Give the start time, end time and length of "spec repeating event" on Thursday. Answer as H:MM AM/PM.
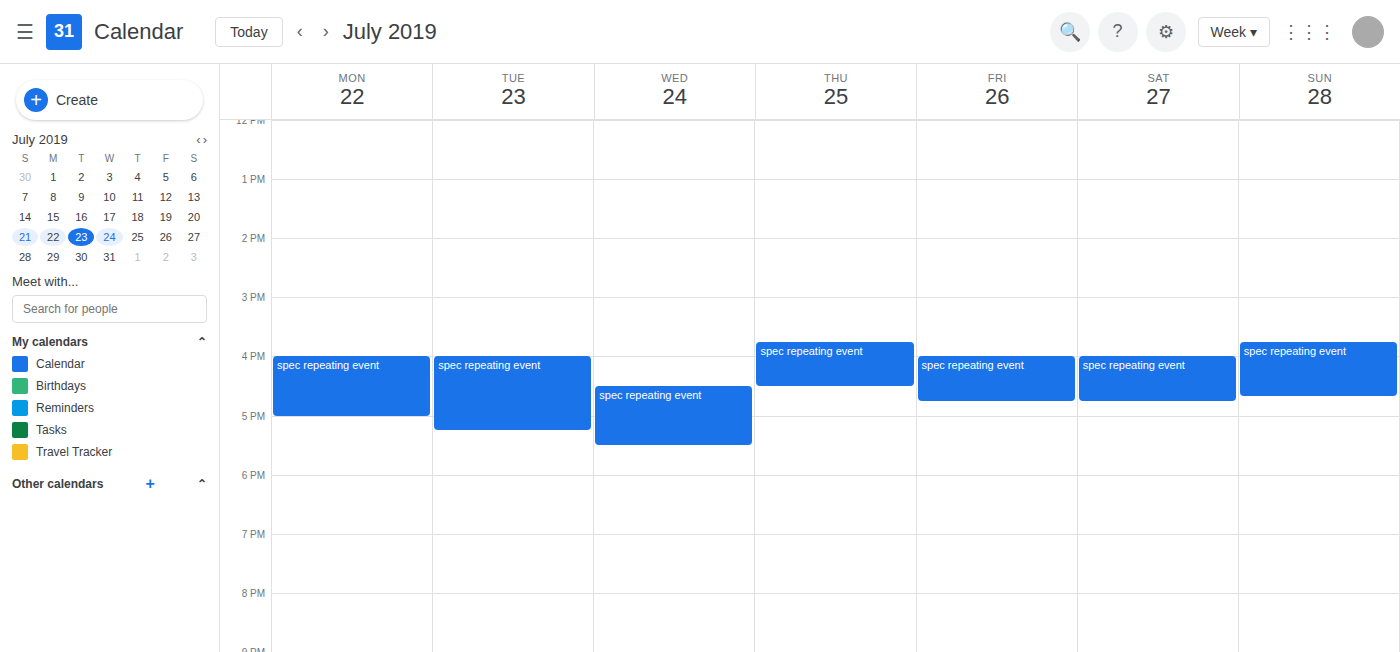
3:45 PM to 4:30 PM, 45 minutes